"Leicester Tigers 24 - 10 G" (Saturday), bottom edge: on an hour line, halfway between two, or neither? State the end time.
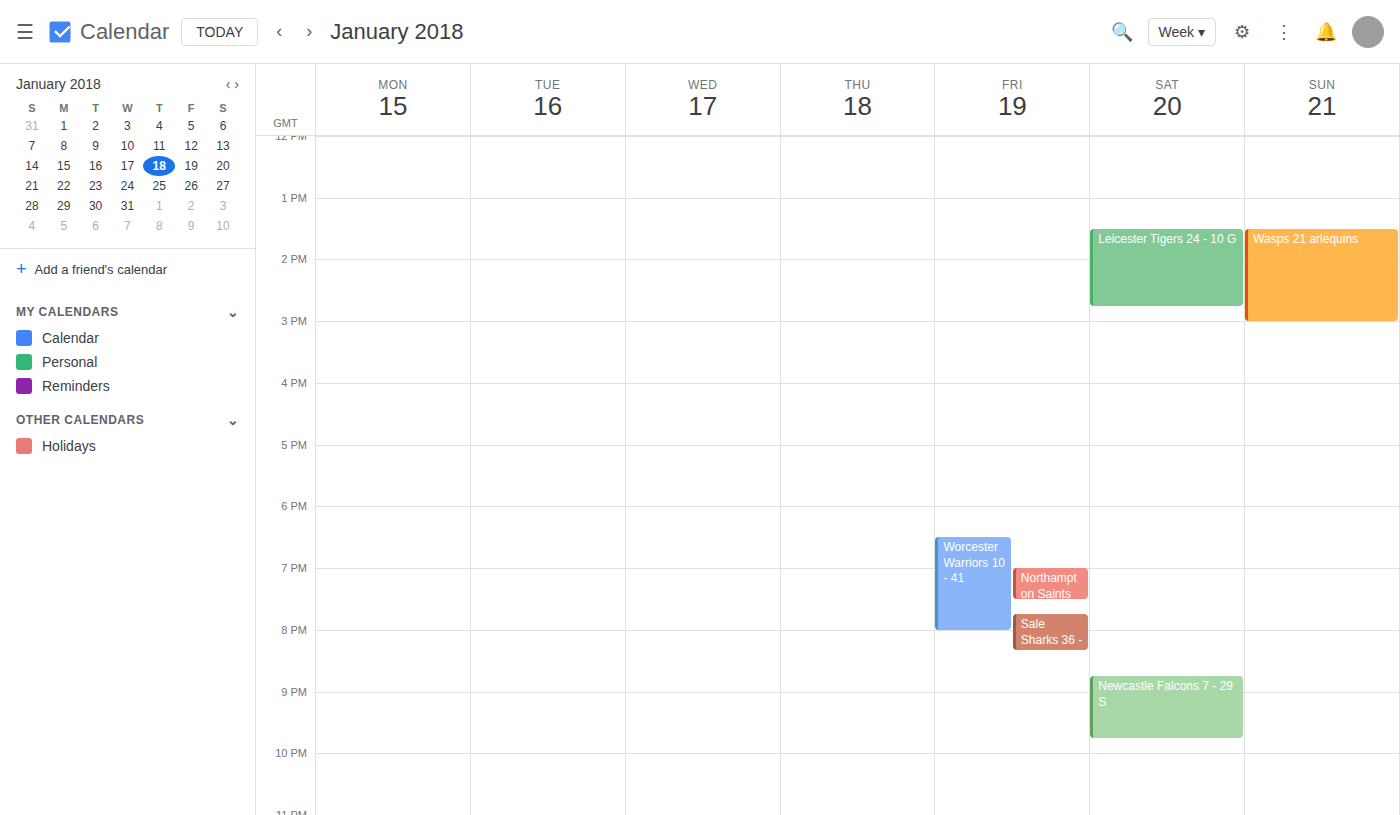
2:45 PM -- neither: three quarters of the way from the 2 PM line to the 3 PM line.